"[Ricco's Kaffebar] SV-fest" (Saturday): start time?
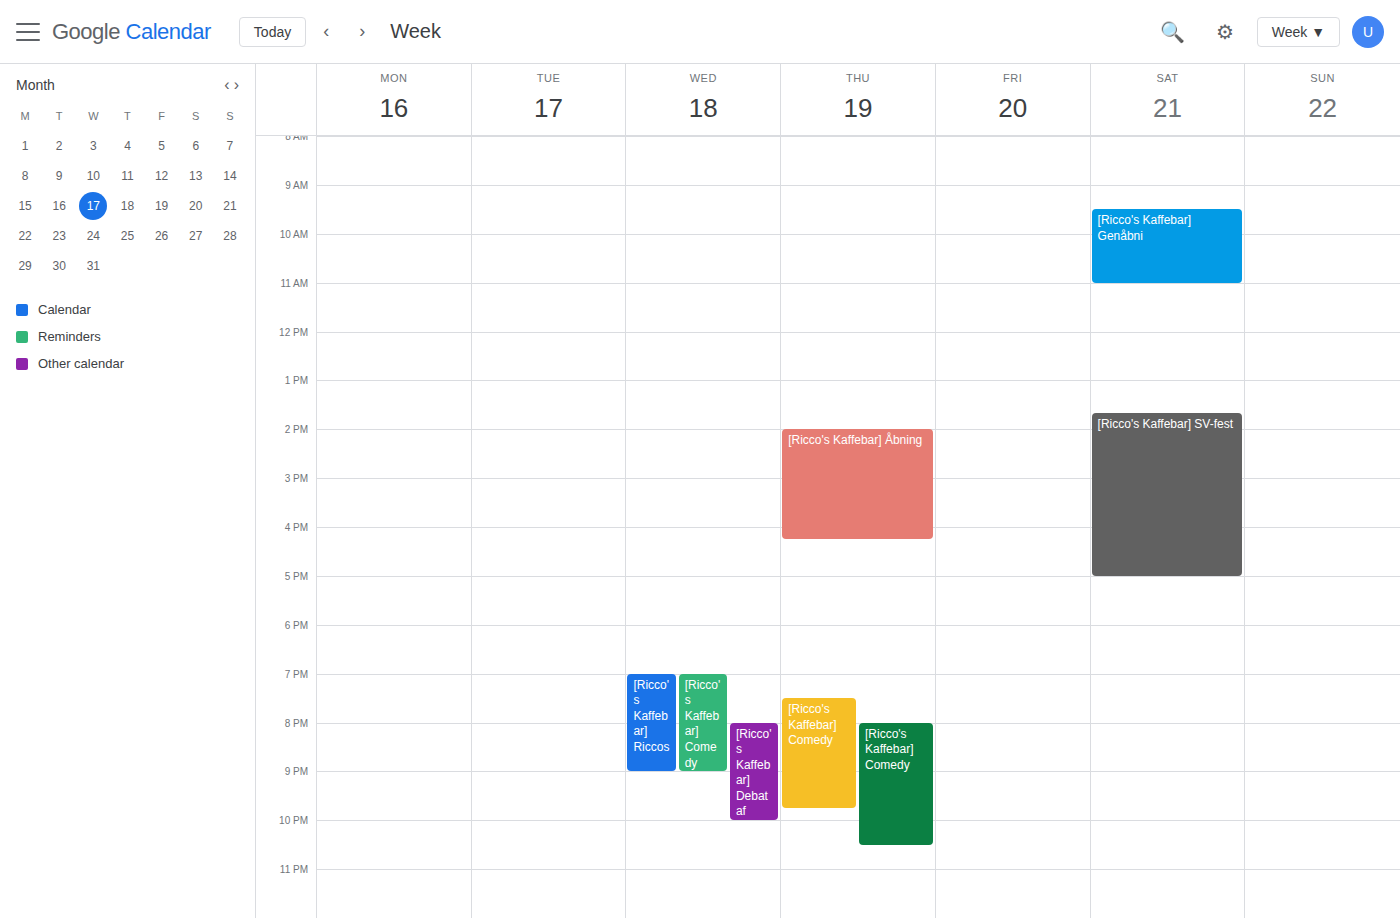
1:40 PM